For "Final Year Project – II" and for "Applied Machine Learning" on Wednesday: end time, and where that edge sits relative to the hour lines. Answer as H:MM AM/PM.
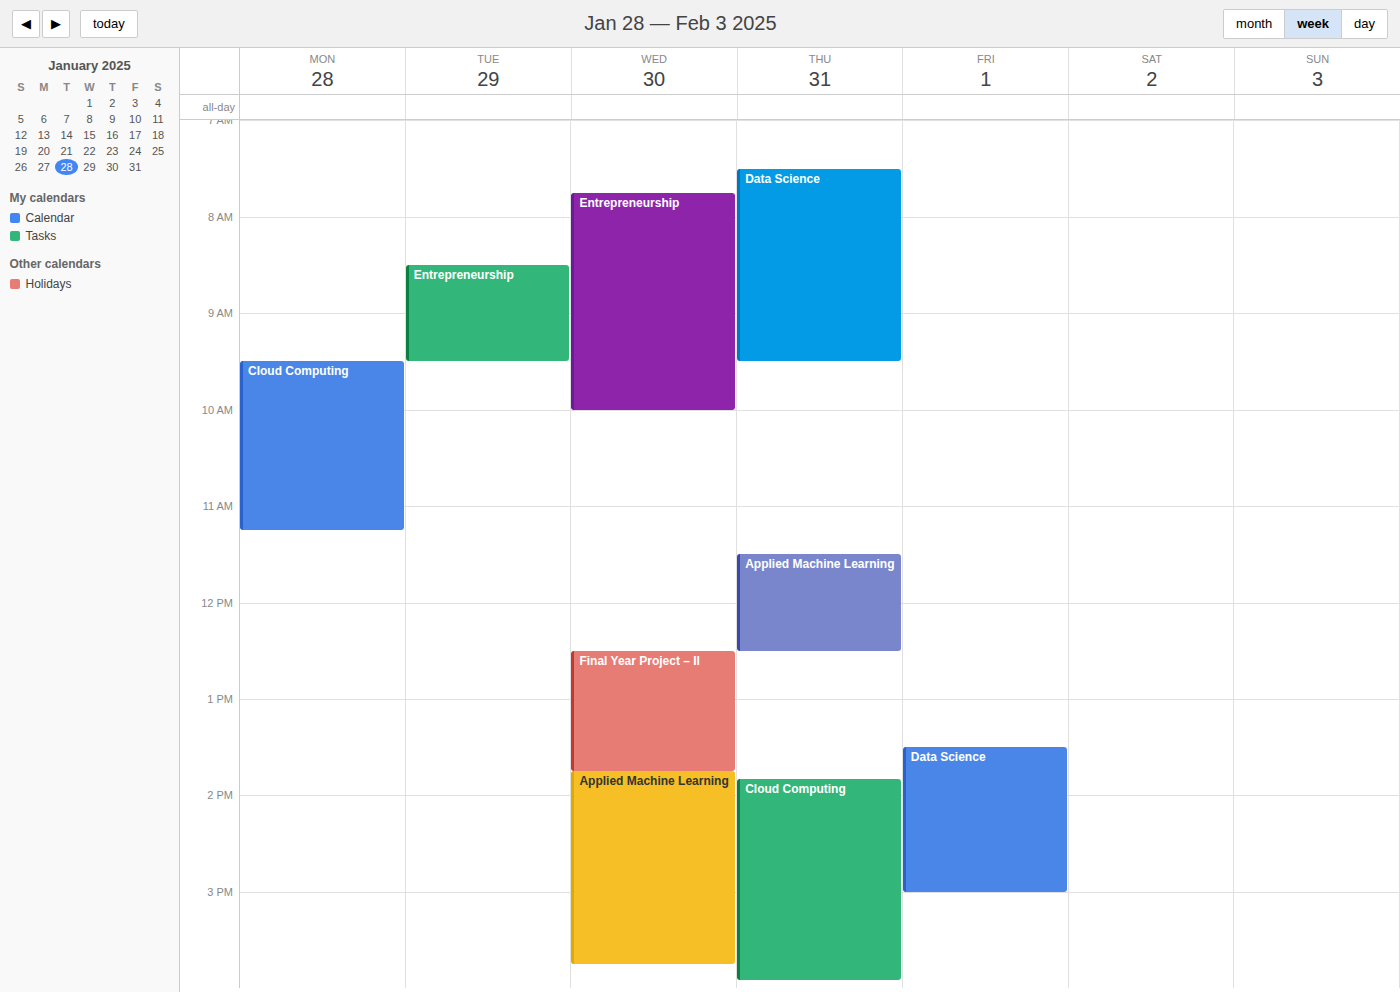
"Final Year Project – II": 1:45 PM, neither: three quarters of the way from the 1 PM line to the 2 PM line. "Applied Machine Learning": 3:45 PM, neither: three quarters of the way from the 3 PM line to the 4 PM line.